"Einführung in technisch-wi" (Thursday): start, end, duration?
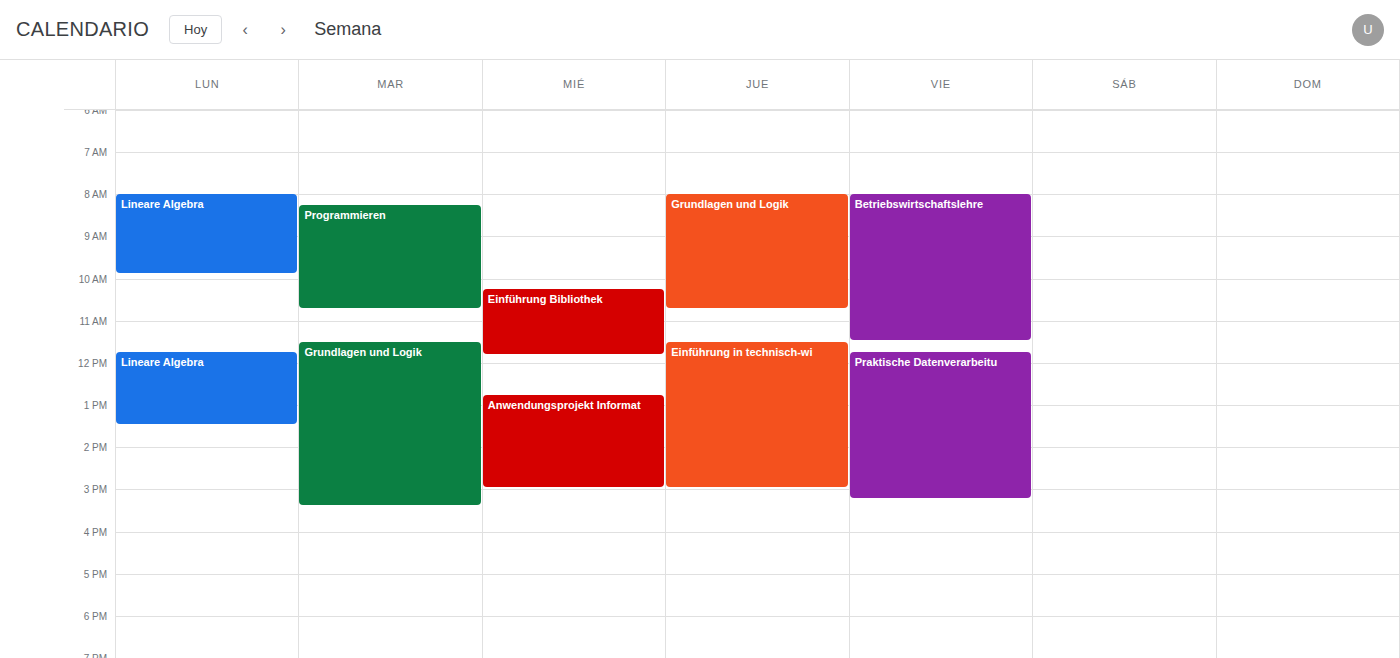
11:30 AM to 3:00 PM, 3 hours 30 minutes